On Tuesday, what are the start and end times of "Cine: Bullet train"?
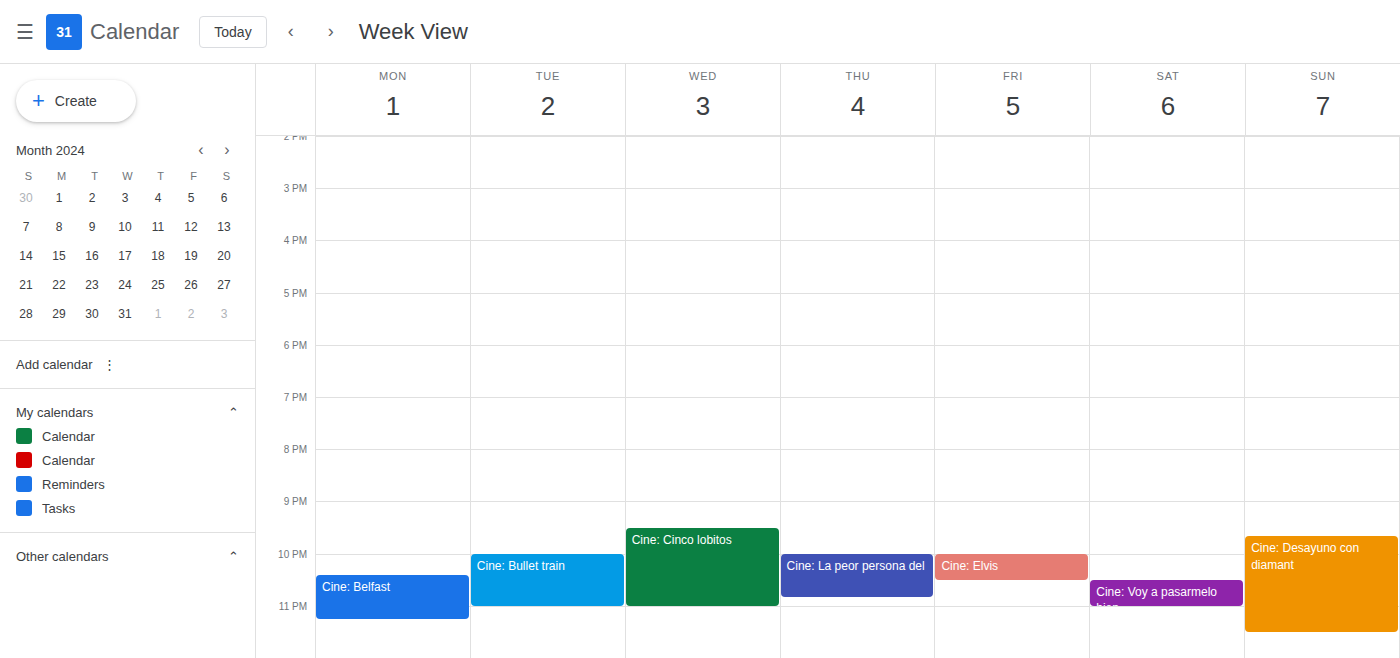
10:00 PM to 11:00 PM